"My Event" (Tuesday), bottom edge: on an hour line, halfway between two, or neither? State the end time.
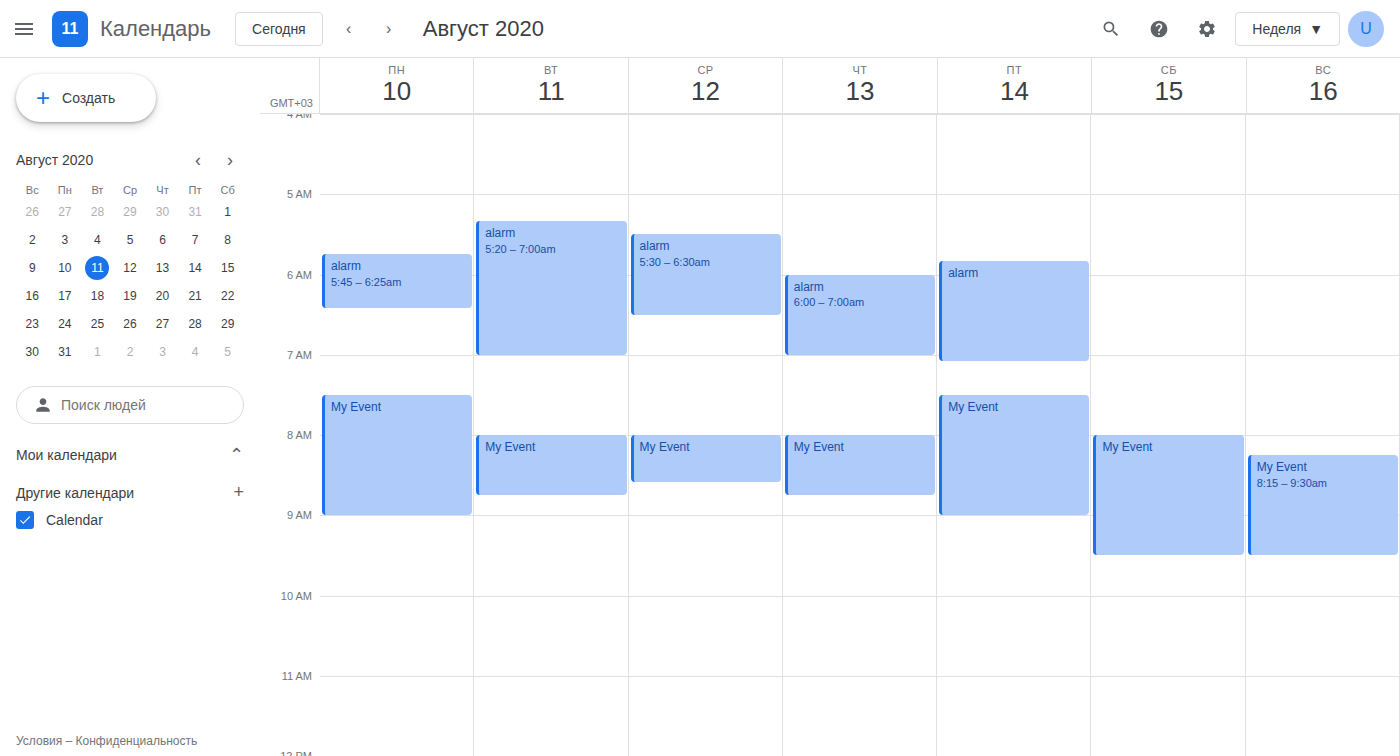
08:45 -- neither: three quarters of the way from the 08:00 line to the 09:00 line.